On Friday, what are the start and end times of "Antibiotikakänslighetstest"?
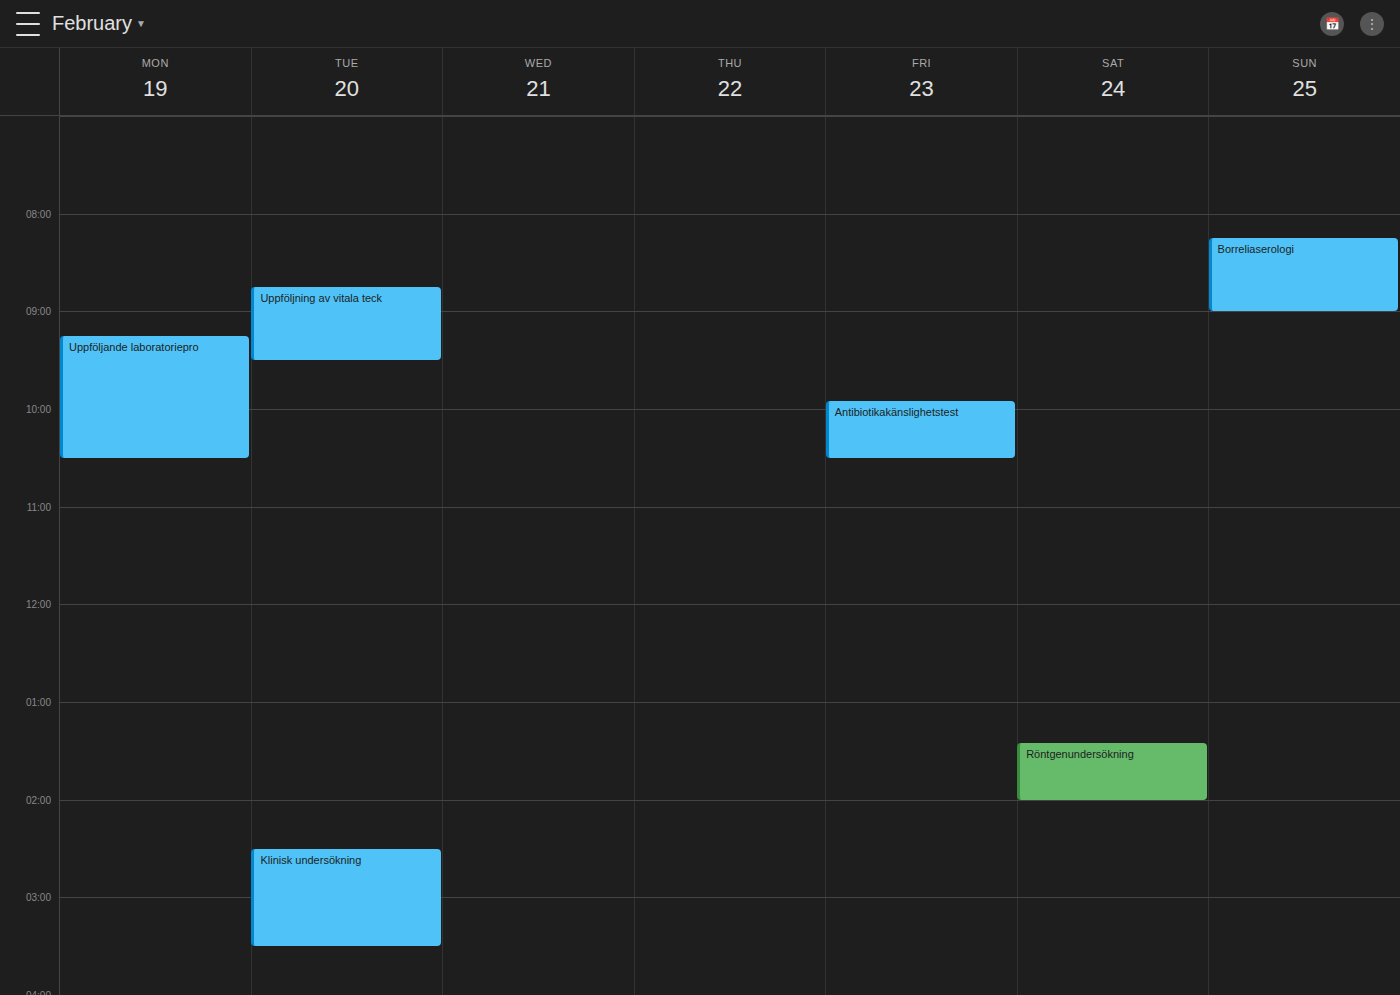
9:55 AM to 10:30 AM